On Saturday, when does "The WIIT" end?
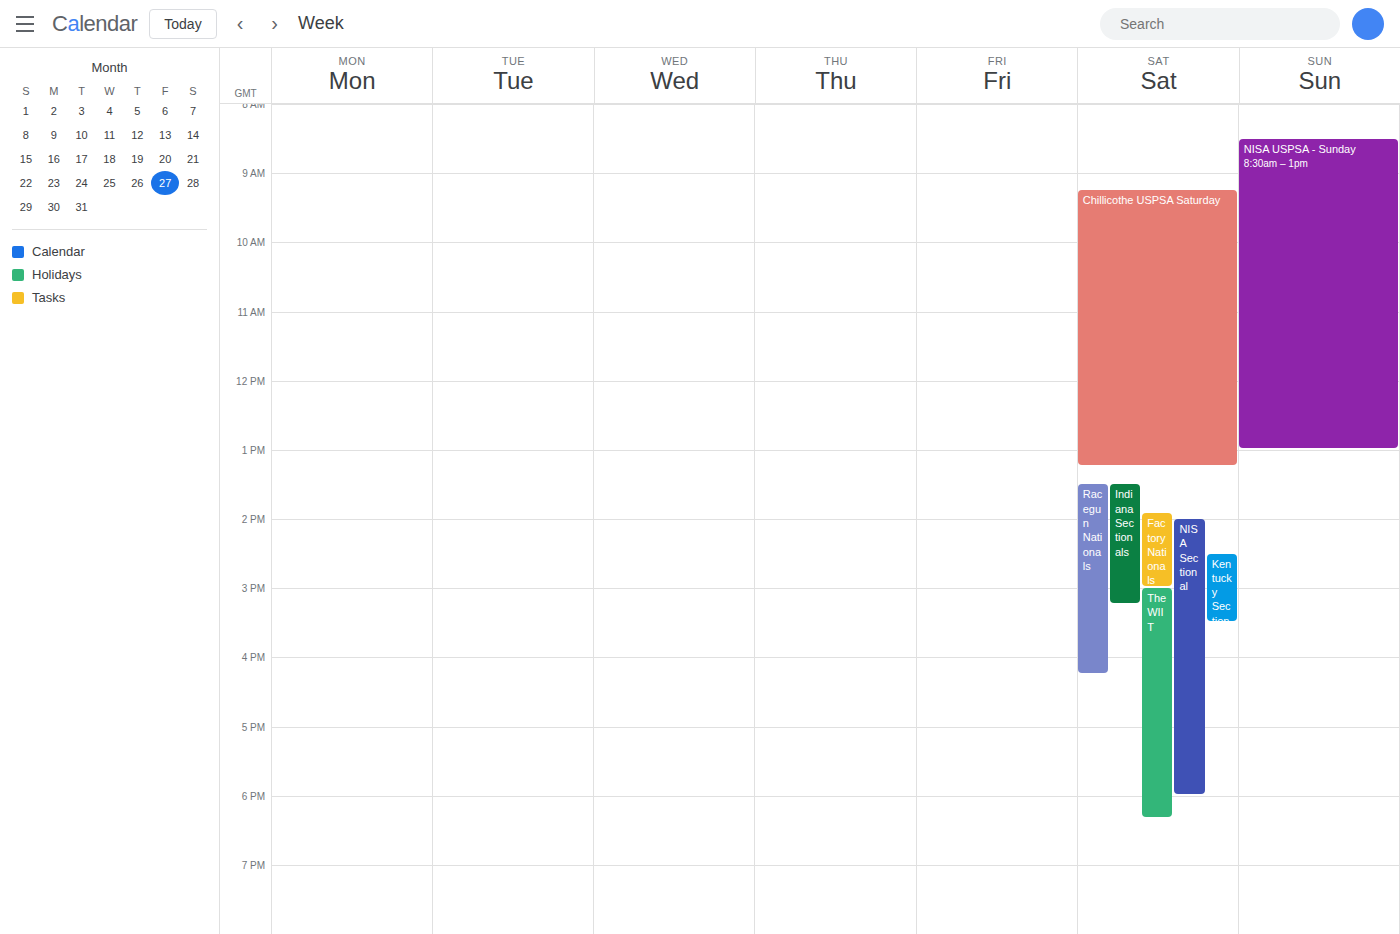
6:20 PM